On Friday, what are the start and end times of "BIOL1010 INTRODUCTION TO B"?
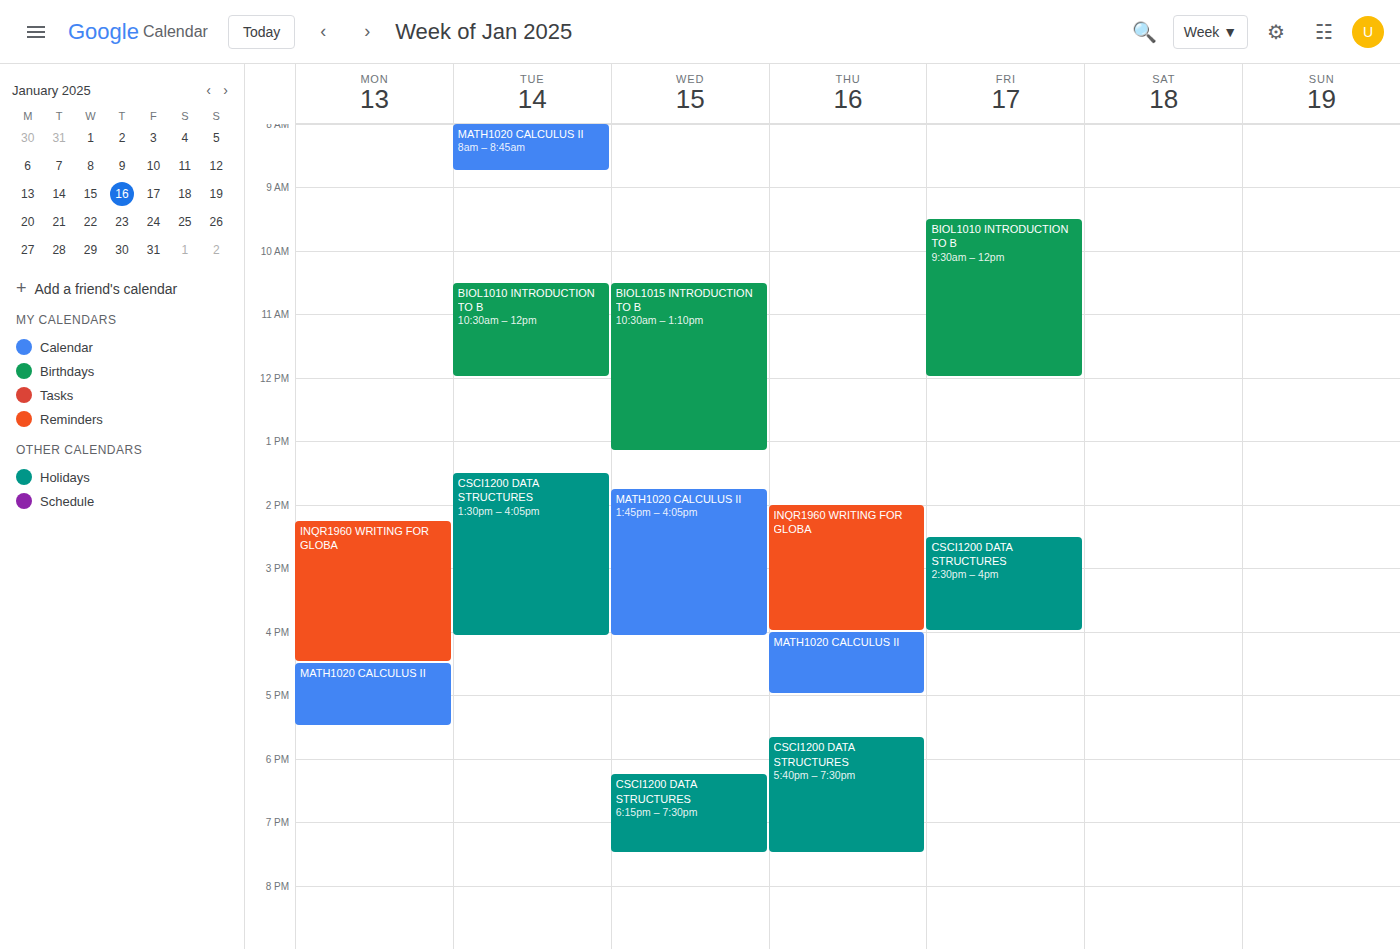
9:30 AM to 12:00 PM